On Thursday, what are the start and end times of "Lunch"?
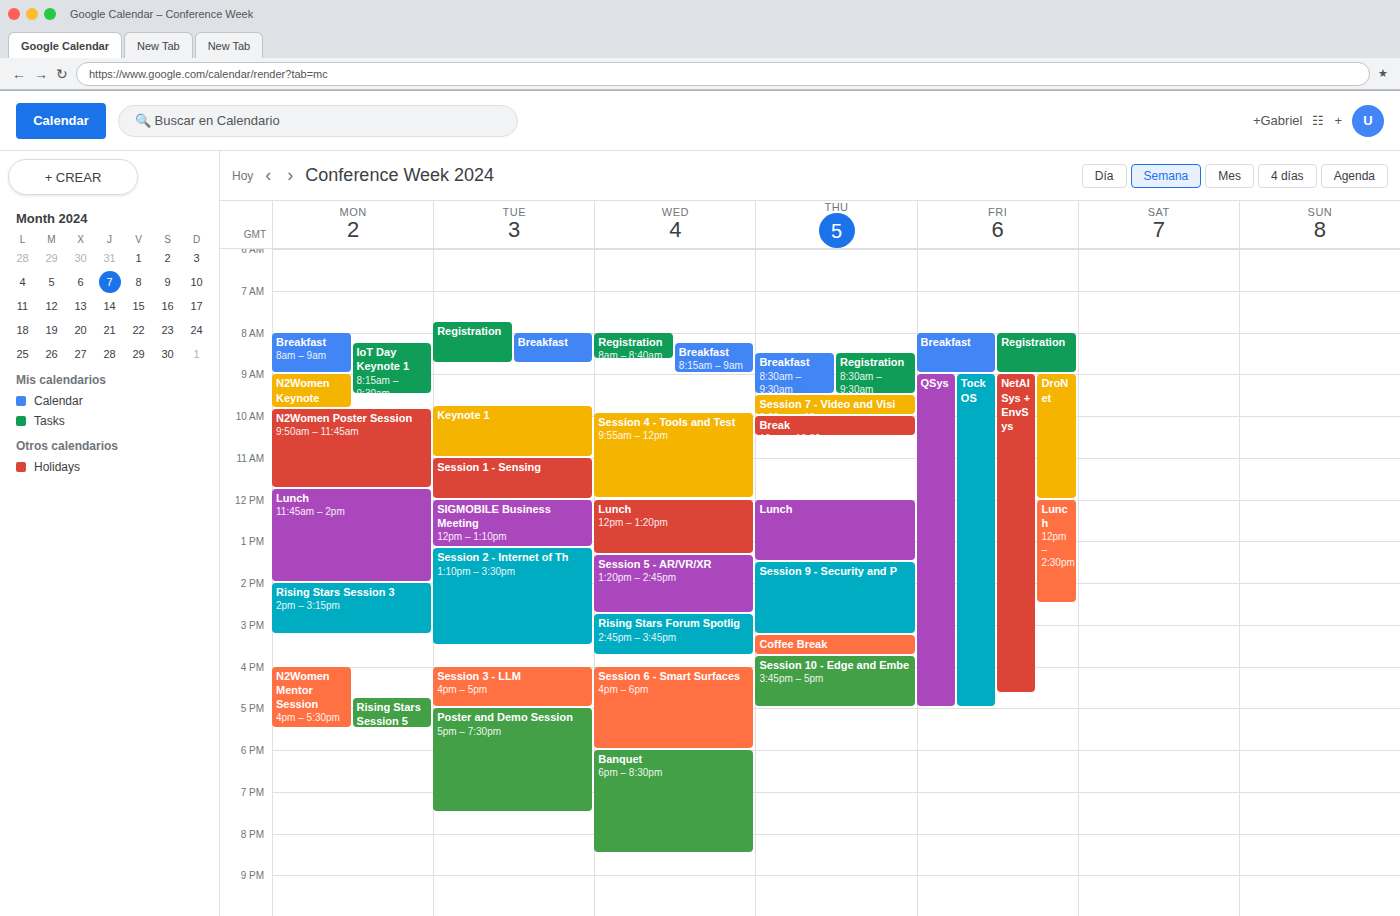
12:00 PM to 1:30 PM